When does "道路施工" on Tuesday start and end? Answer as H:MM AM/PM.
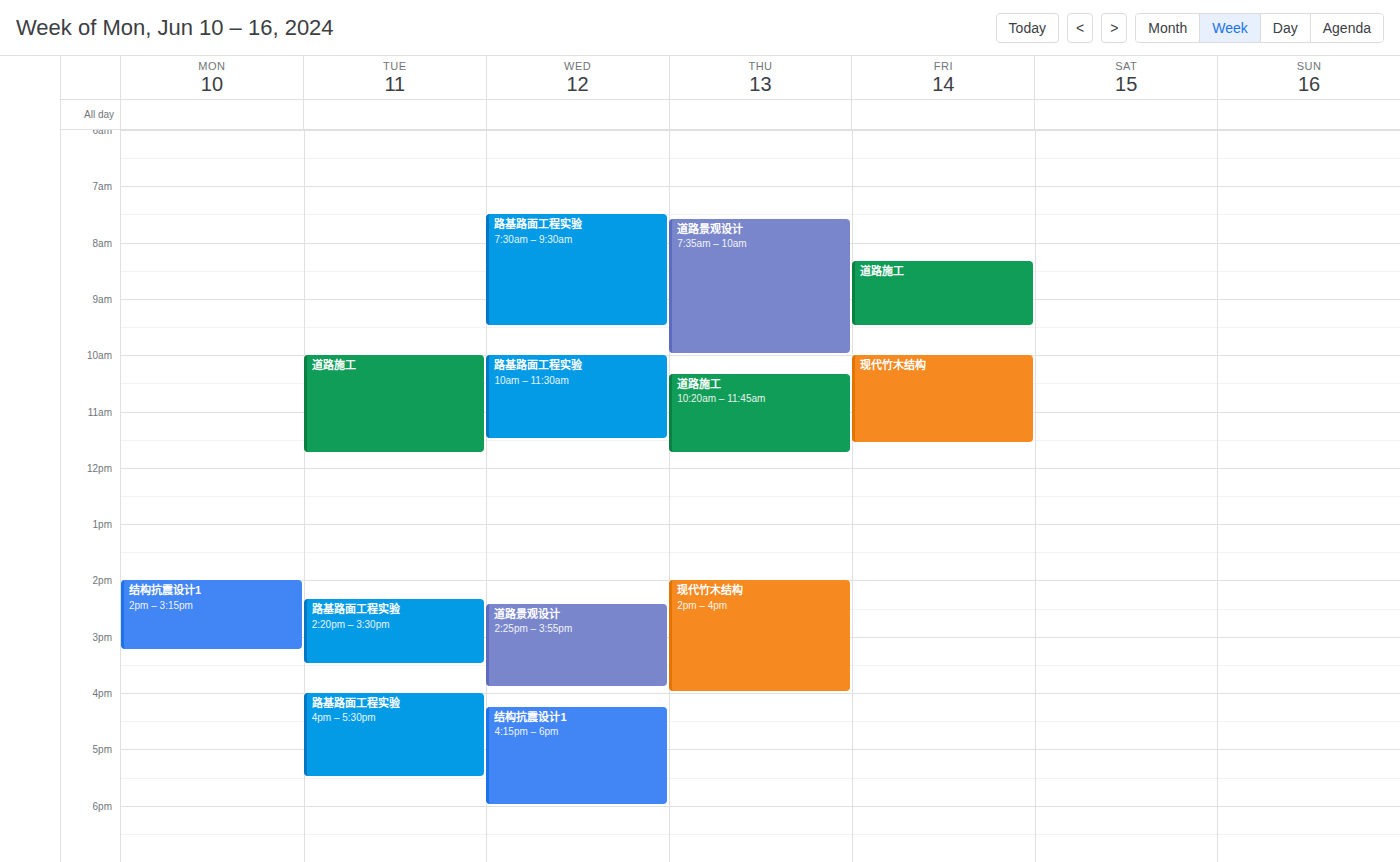
10:00 AM to 11:45 AM